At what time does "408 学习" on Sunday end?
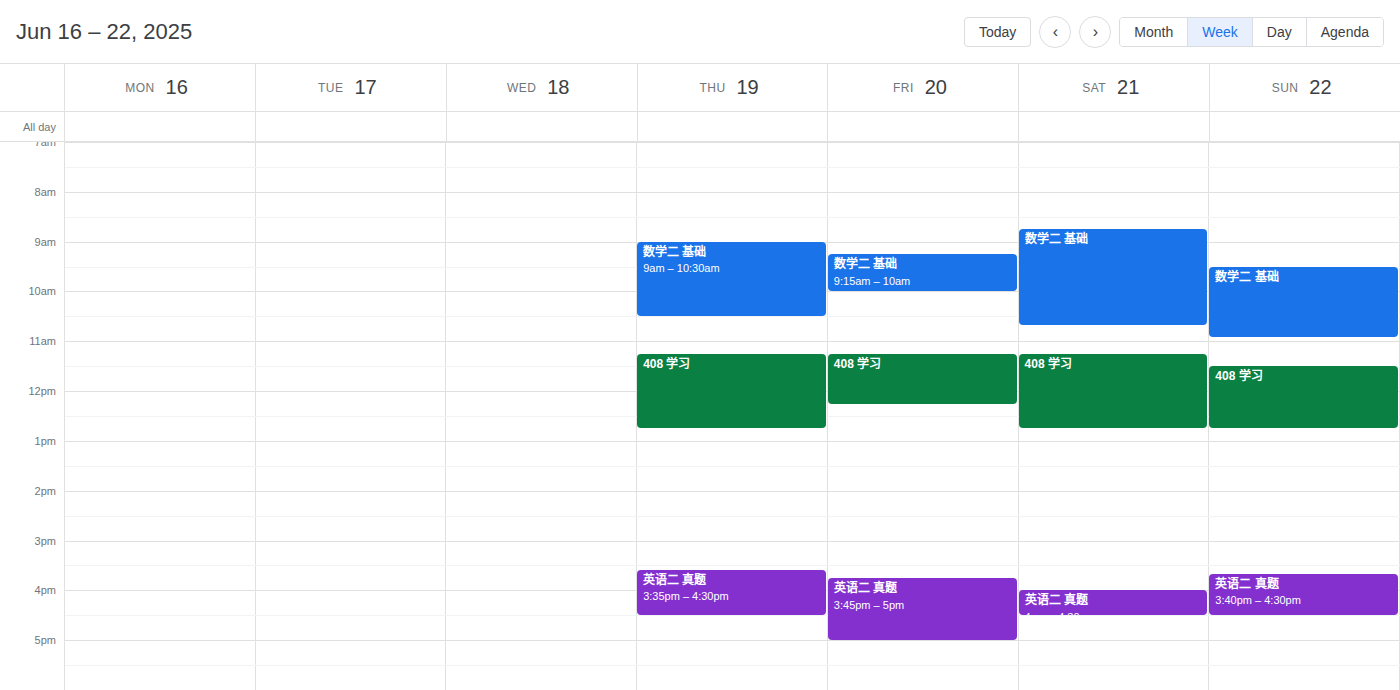
12:45 PM